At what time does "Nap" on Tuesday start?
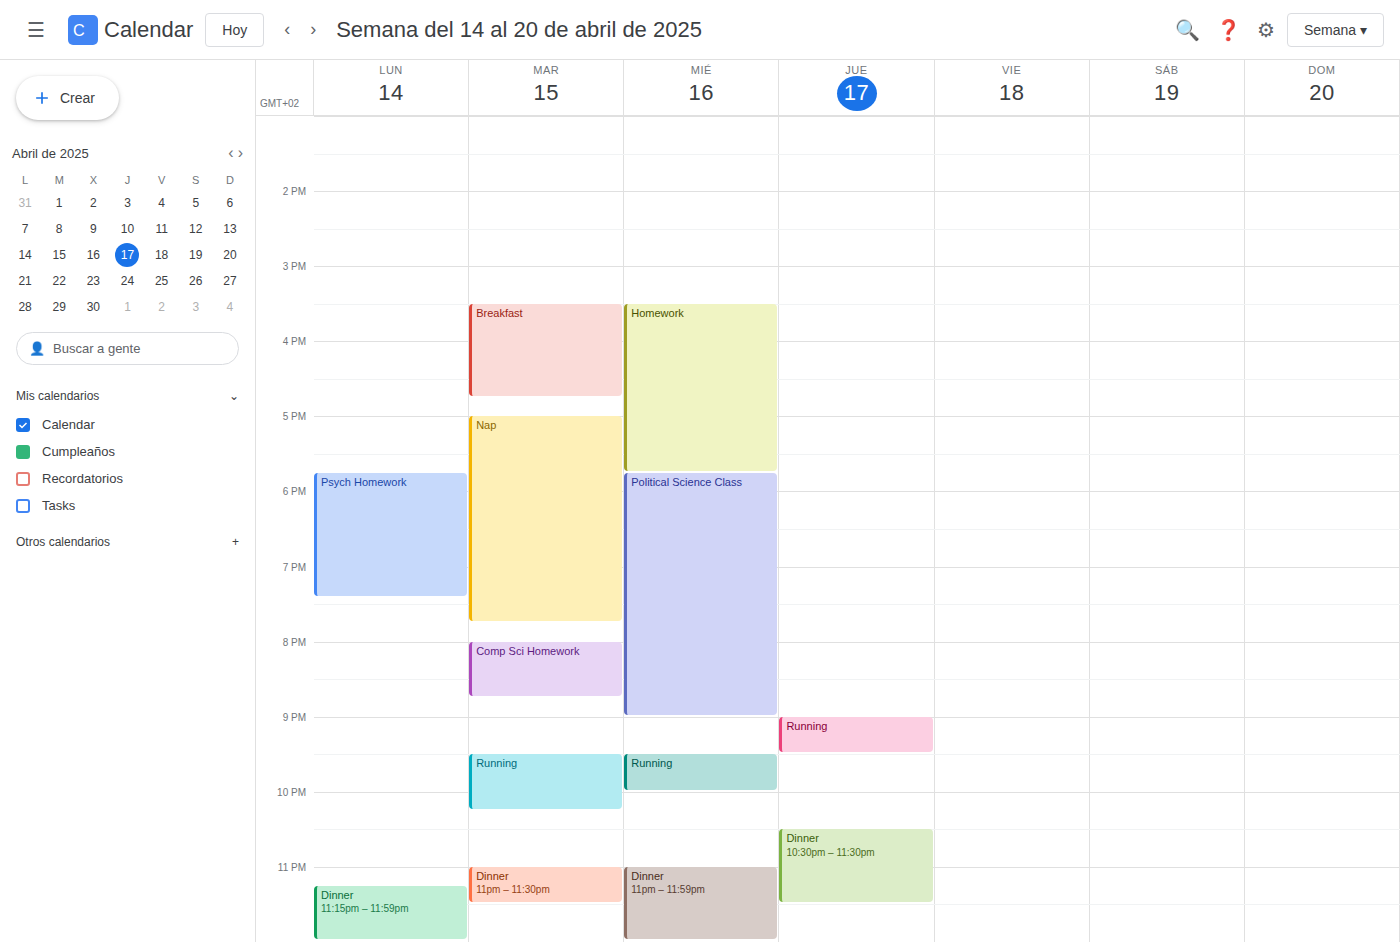
5:00 PM